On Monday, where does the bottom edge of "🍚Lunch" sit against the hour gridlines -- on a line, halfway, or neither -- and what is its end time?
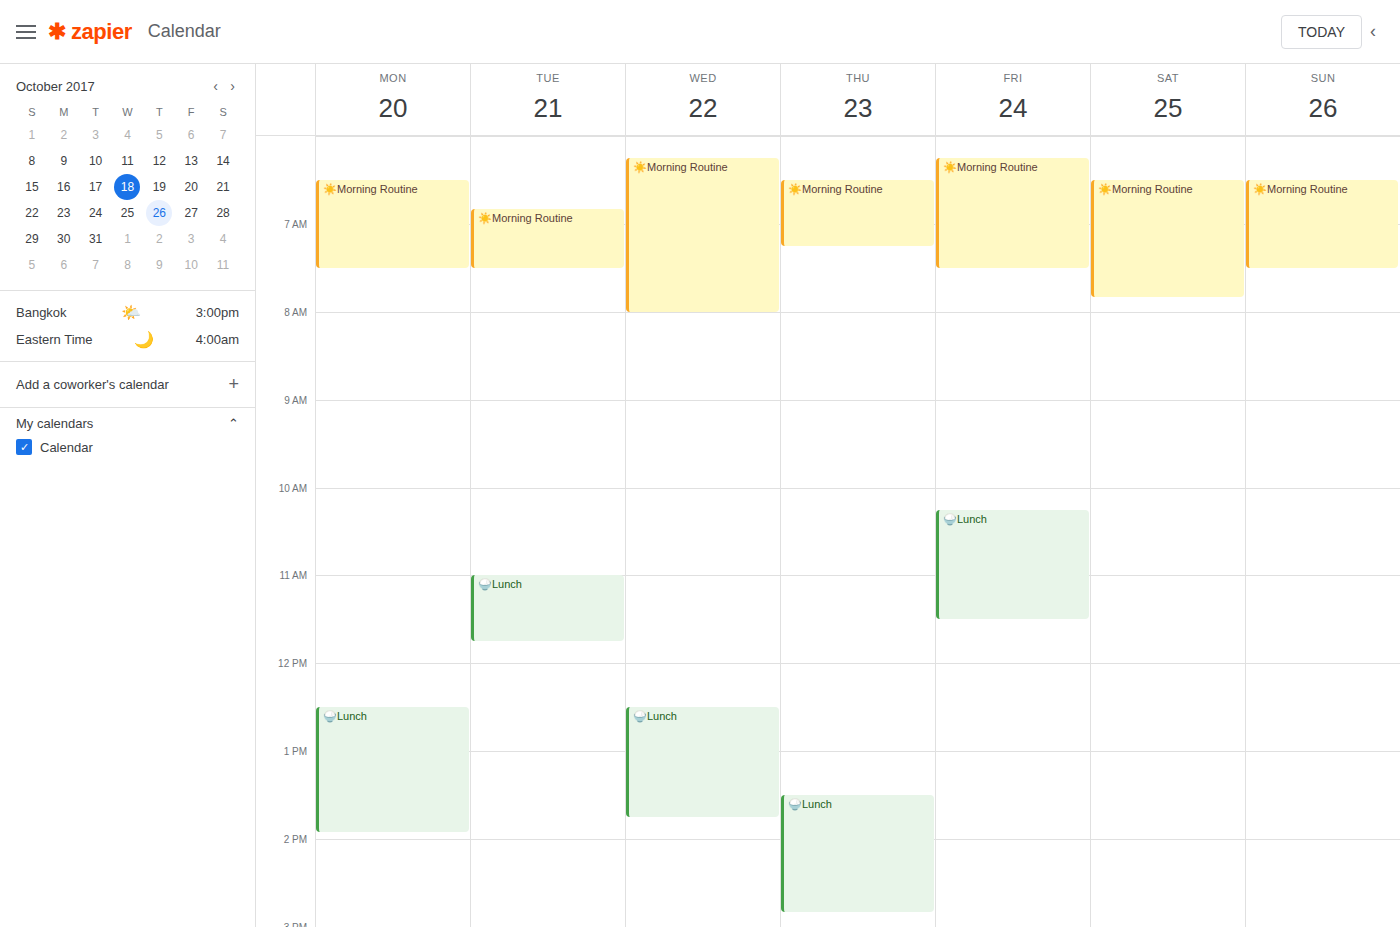
1:55 PM -- neither: 55 minutes below the 1 PM line and 5 minutes above the 2 PM line.